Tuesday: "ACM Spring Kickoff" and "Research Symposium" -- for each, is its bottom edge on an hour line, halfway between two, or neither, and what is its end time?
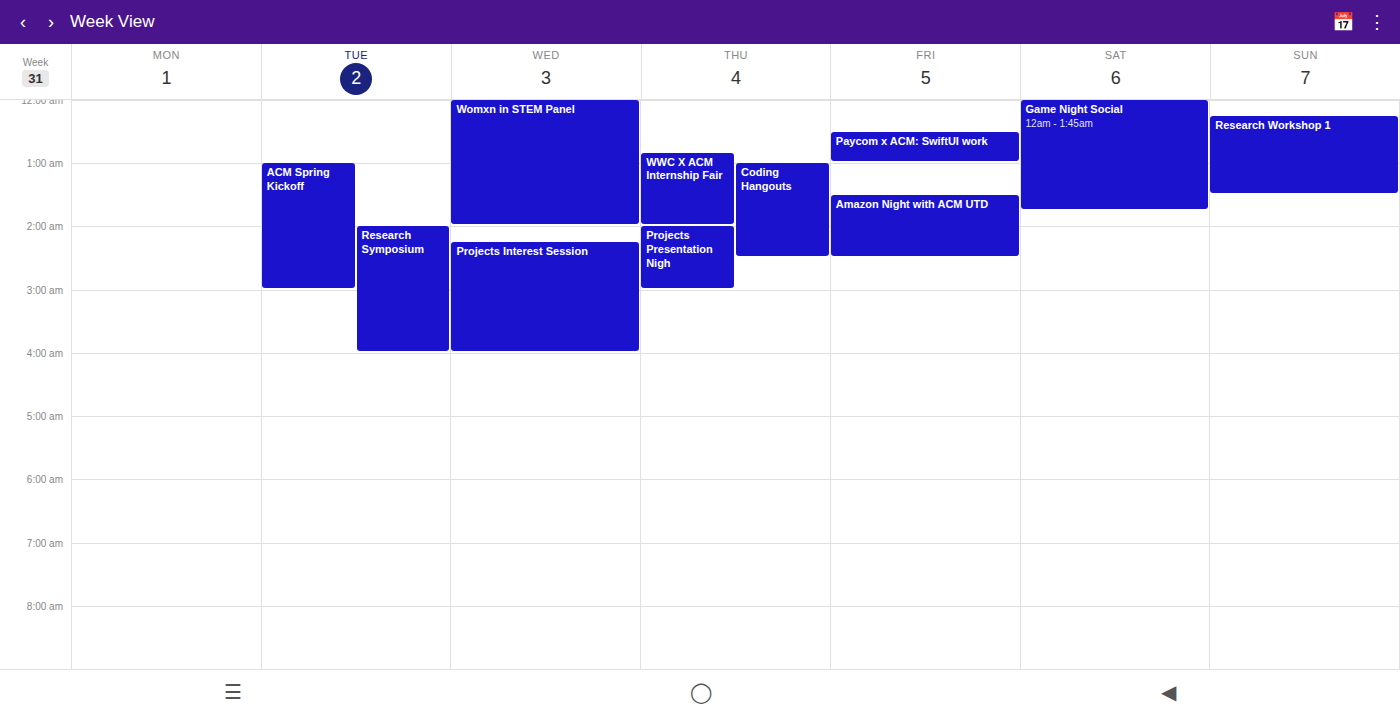
"ACM Spring Kickoff": 3:00 AM, exactly on the 3 AM line. "Research Symposium": 4:00 AM, exactly on the 4 AM line.